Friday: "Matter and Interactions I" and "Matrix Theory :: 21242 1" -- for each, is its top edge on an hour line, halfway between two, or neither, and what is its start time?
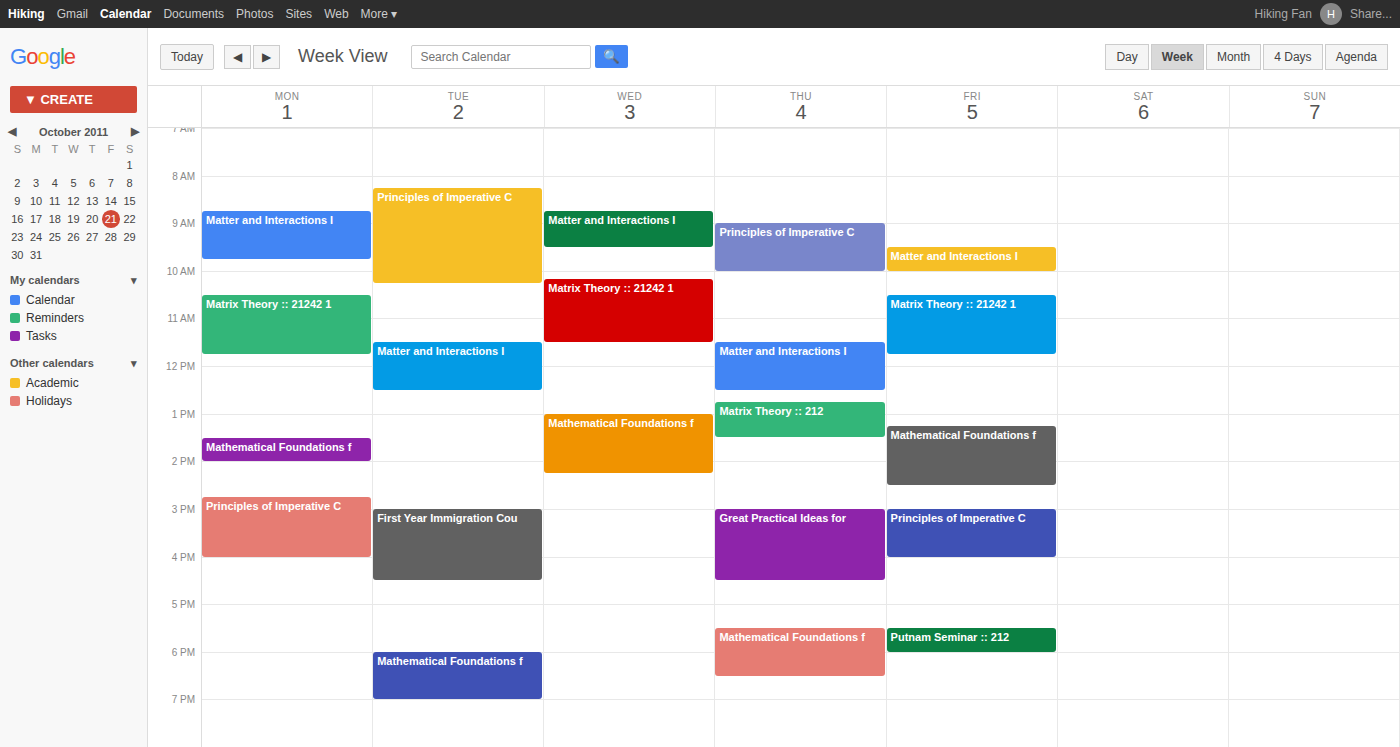
"Matter and Interactions I": 9:30 AM, halfway between the 9 AM and 10 AM lines. "Matrix Theory :: 21242 1": 10:30 AM, halfway between the 10 AM and 11 AM lines.